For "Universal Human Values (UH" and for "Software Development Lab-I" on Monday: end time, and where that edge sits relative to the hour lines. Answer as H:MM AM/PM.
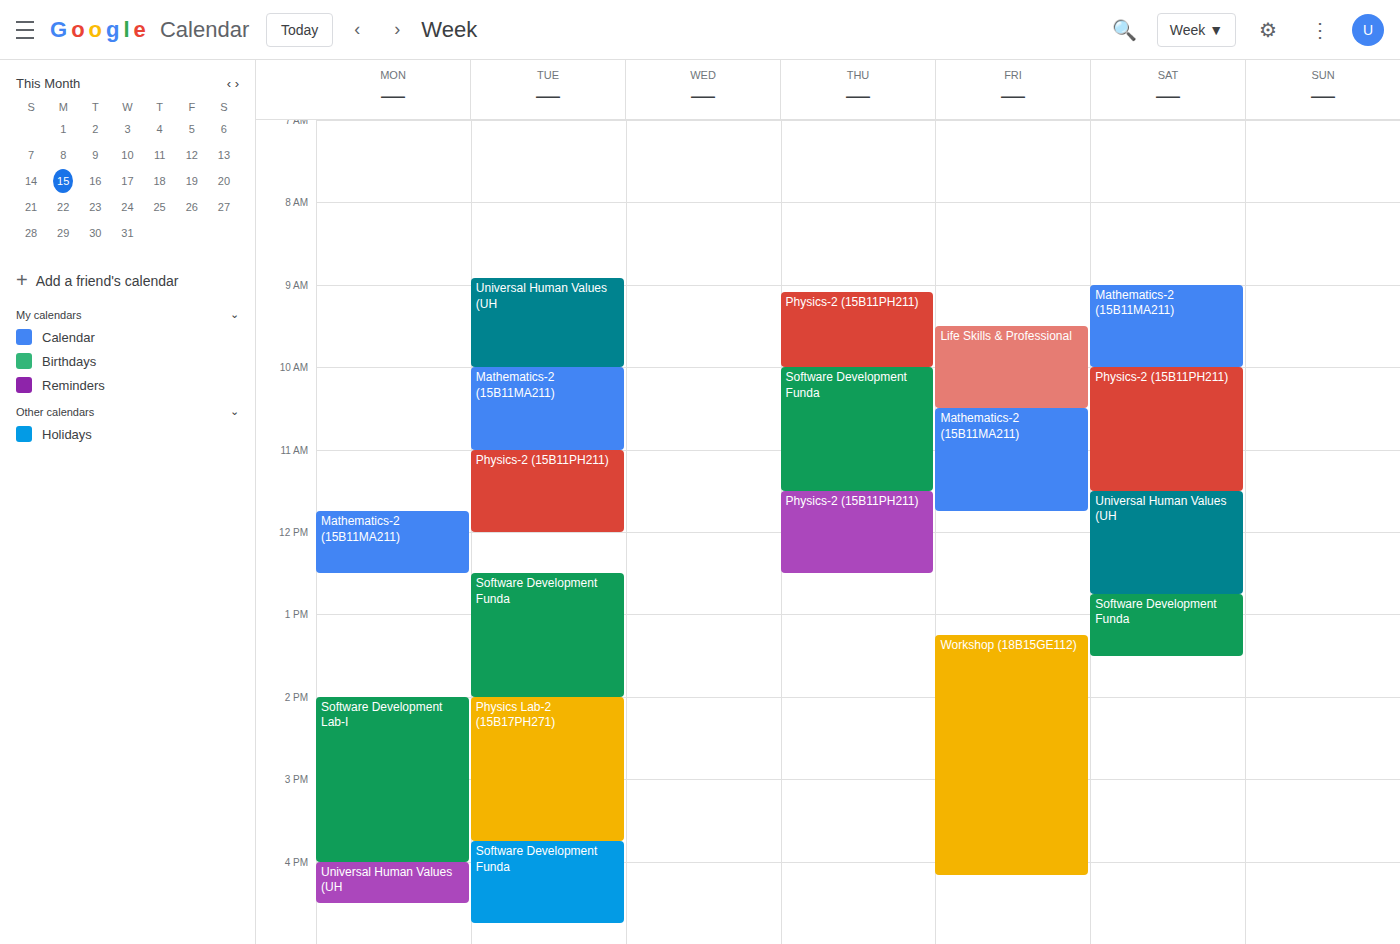
"Universal Human Values (UH": 4:30 PM, halfway between the 4 PM and 5 PM lines. "Software Development Lab-I": 4:00 PM, exactly on the 4 PM line.